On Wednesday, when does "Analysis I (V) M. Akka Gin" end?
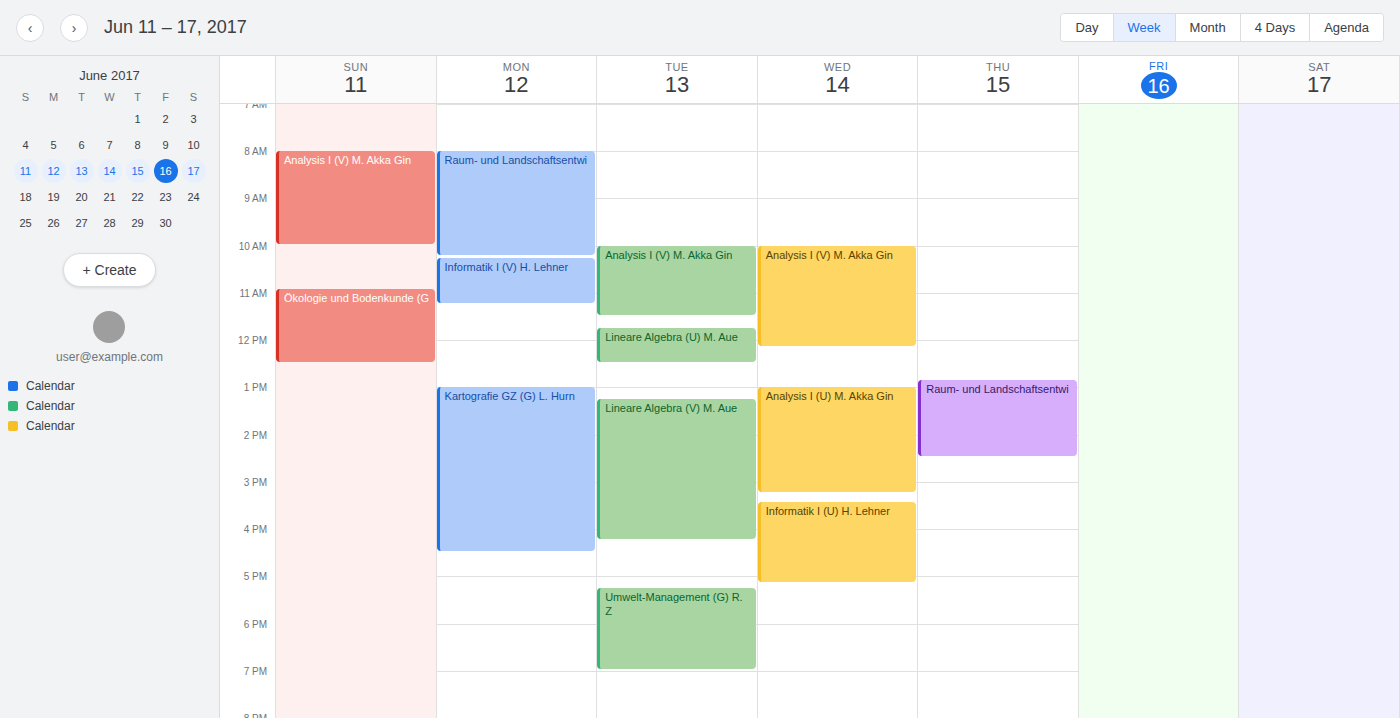
12:10